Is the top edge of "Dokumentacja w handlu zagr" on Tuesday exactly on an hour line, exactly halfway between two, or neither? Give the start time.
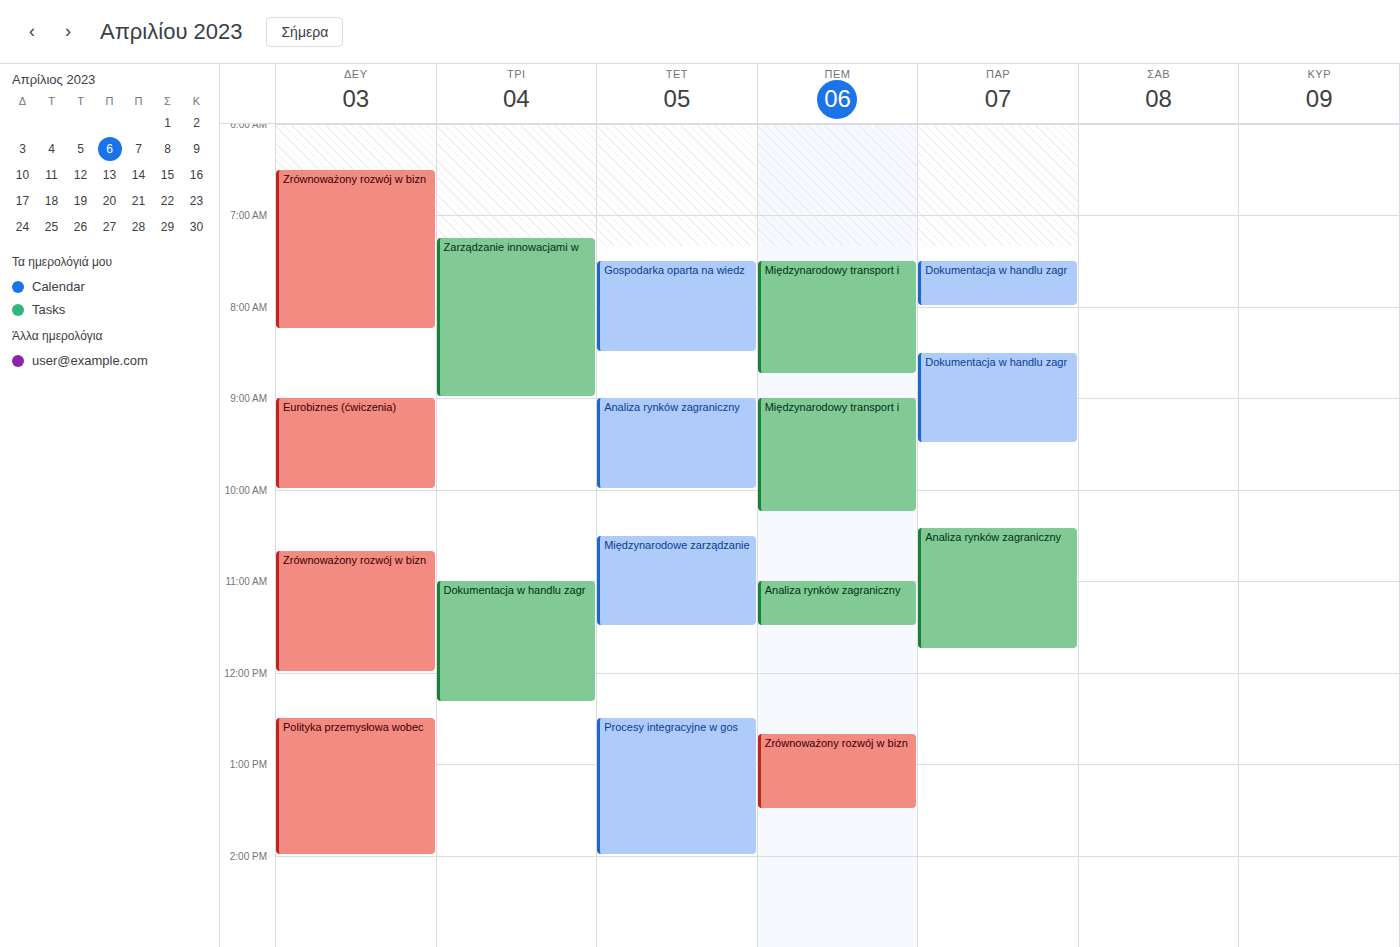
11:00 -- exactly on the 11:00 line.